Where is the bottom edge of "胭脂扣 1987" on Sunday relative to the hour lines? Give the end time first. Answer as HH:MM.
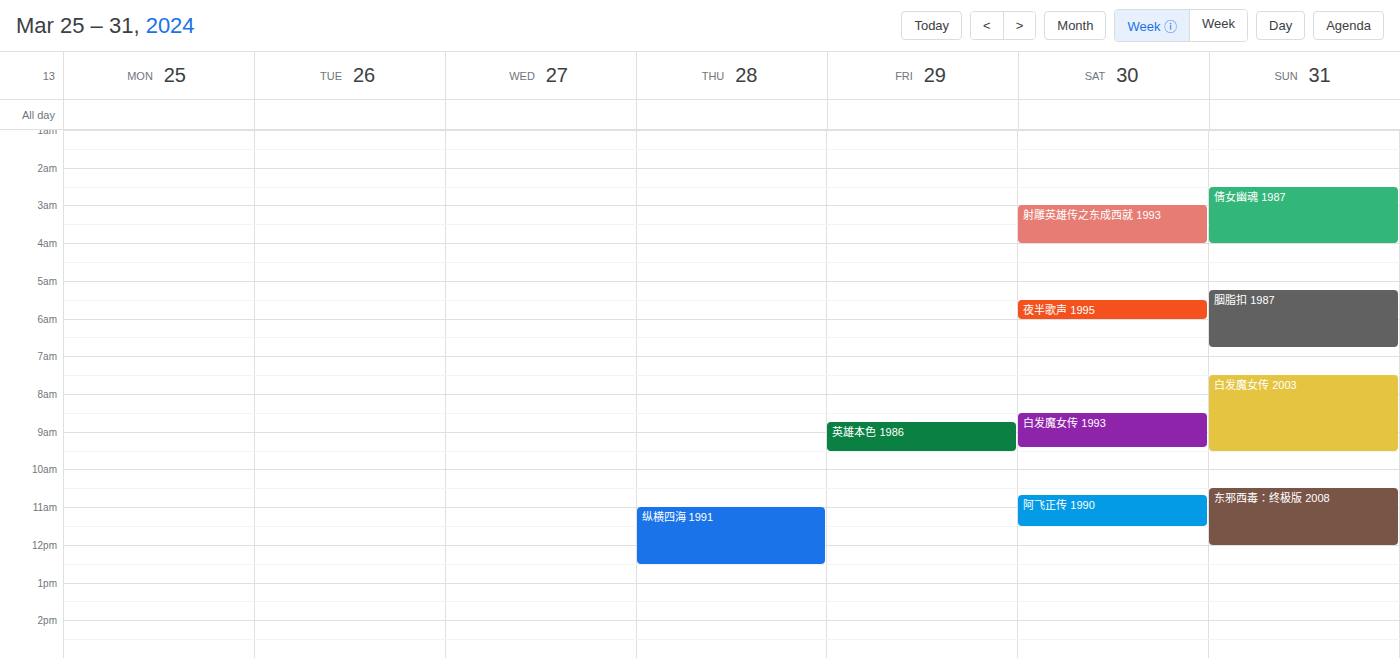
06:45 -- neither: three quarters of the way from the 06:00 line to the 07:00 line.